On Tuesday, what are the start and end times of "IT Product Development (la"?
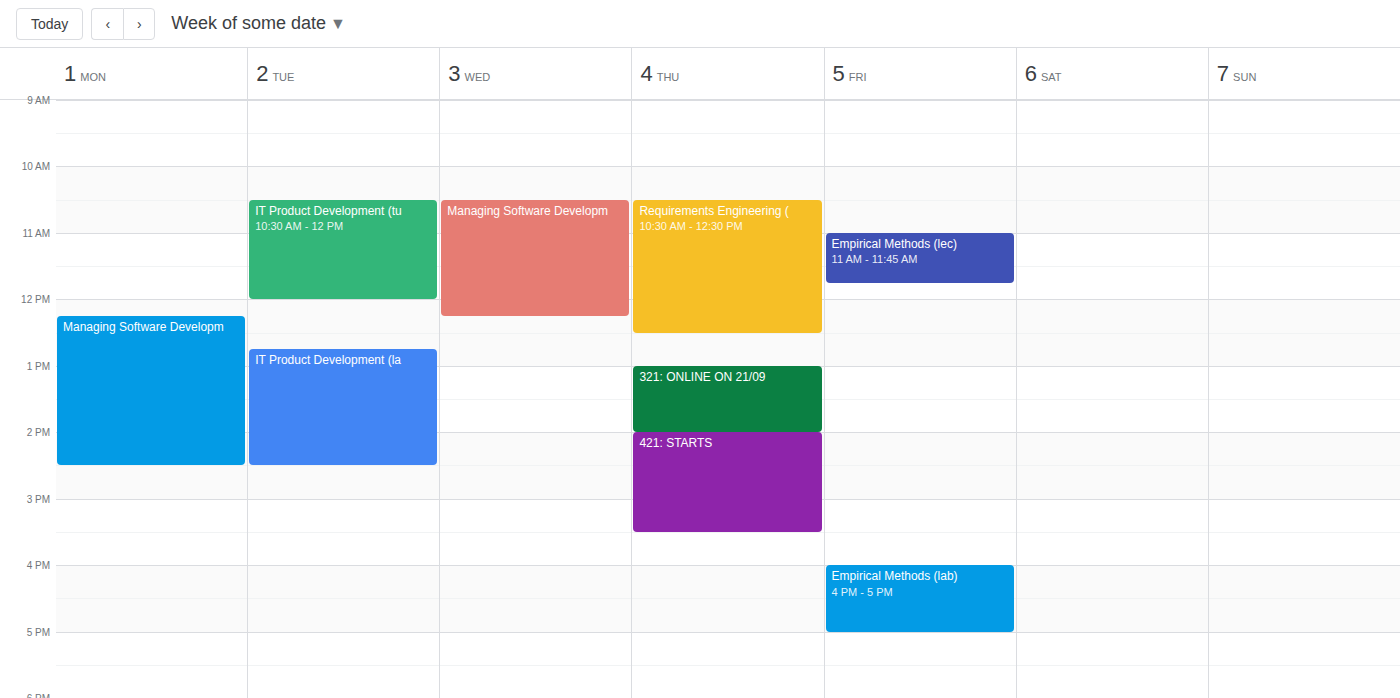
12:45 to 14:30